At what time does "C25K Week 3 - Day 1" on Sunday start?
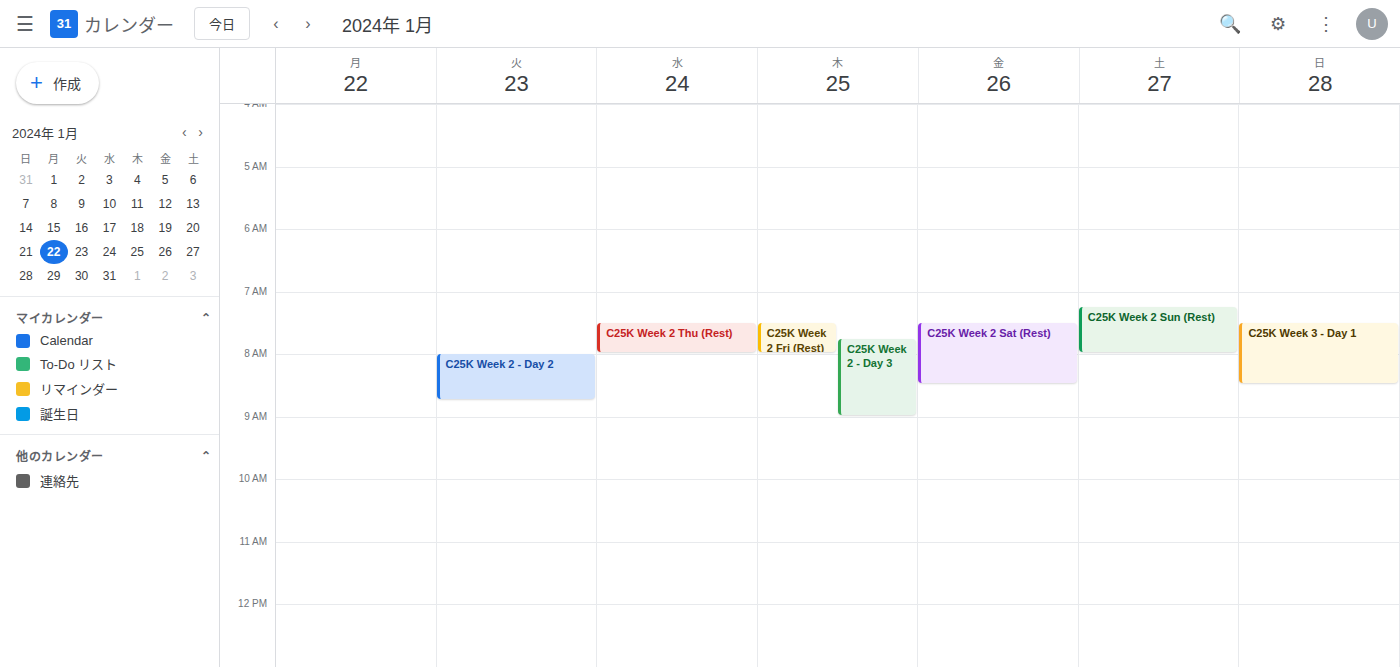
7:30 AM